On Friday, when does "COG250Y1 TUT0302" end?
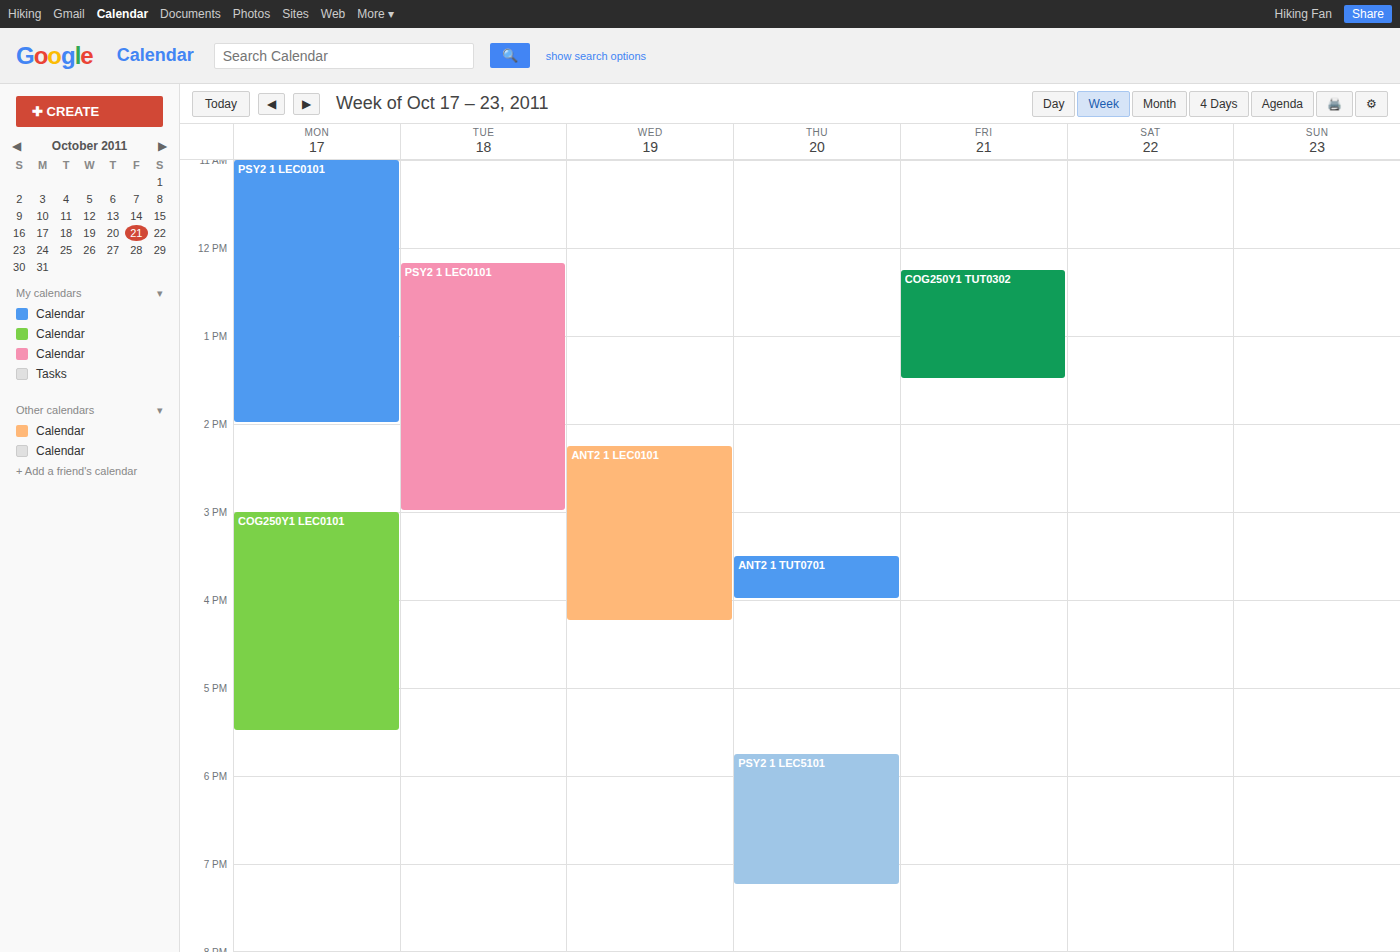
1:30 PM